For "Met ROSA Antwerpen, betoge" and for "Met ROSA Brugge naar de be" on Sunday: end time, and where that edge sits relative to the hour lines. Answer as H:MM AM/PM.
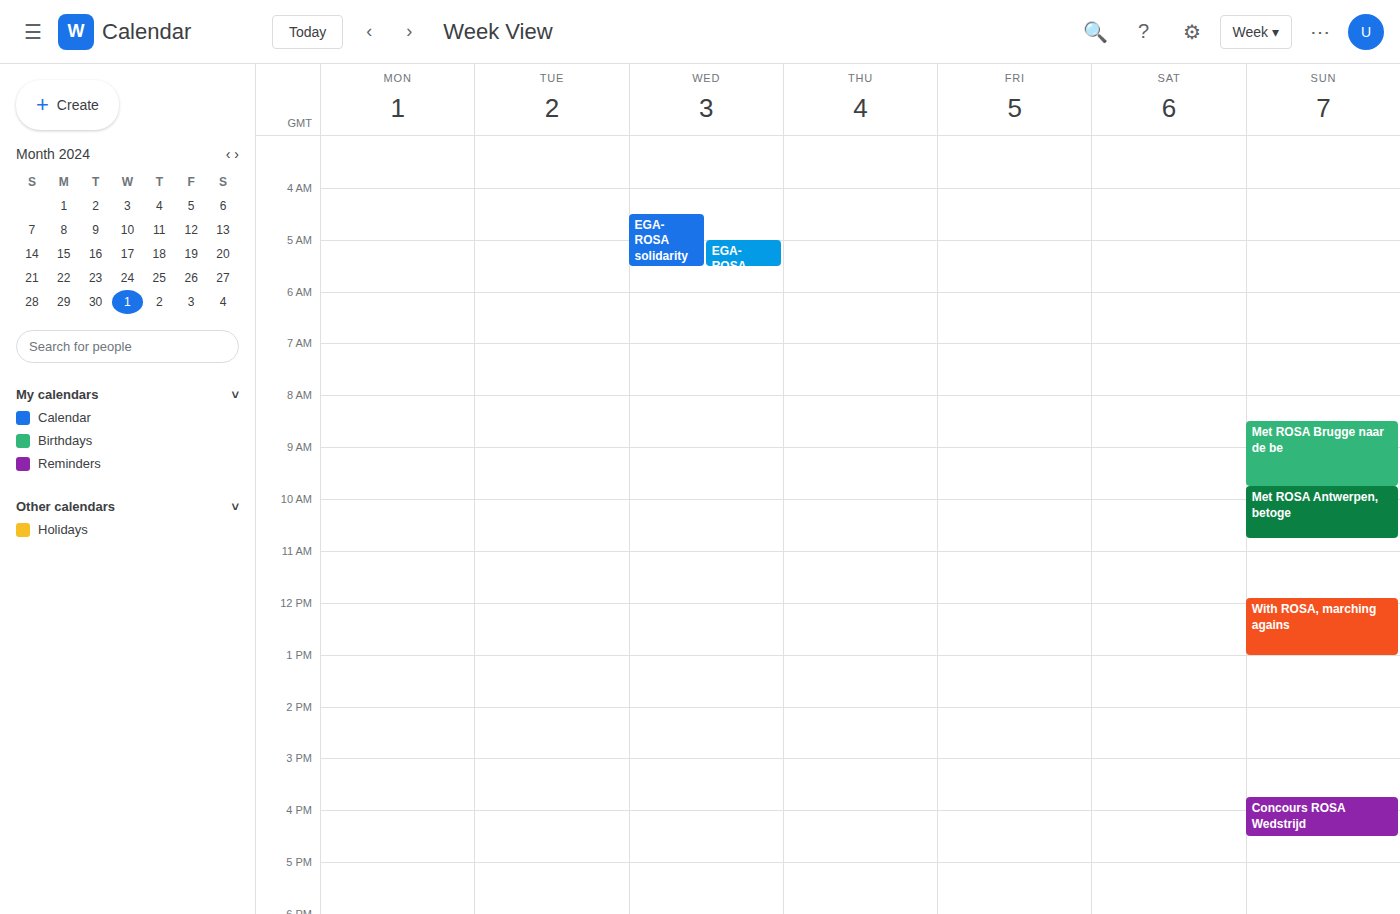
"Met ROSA Antwerpen, betoge": 10:45 AM, neither: three quarters of the way from the 10 AM line to the 11 AM line. "Met ROSA Brugge naar de be": 9:45 AM, neither: three quarters of the way from the 9 AM line to the 10 AM line.